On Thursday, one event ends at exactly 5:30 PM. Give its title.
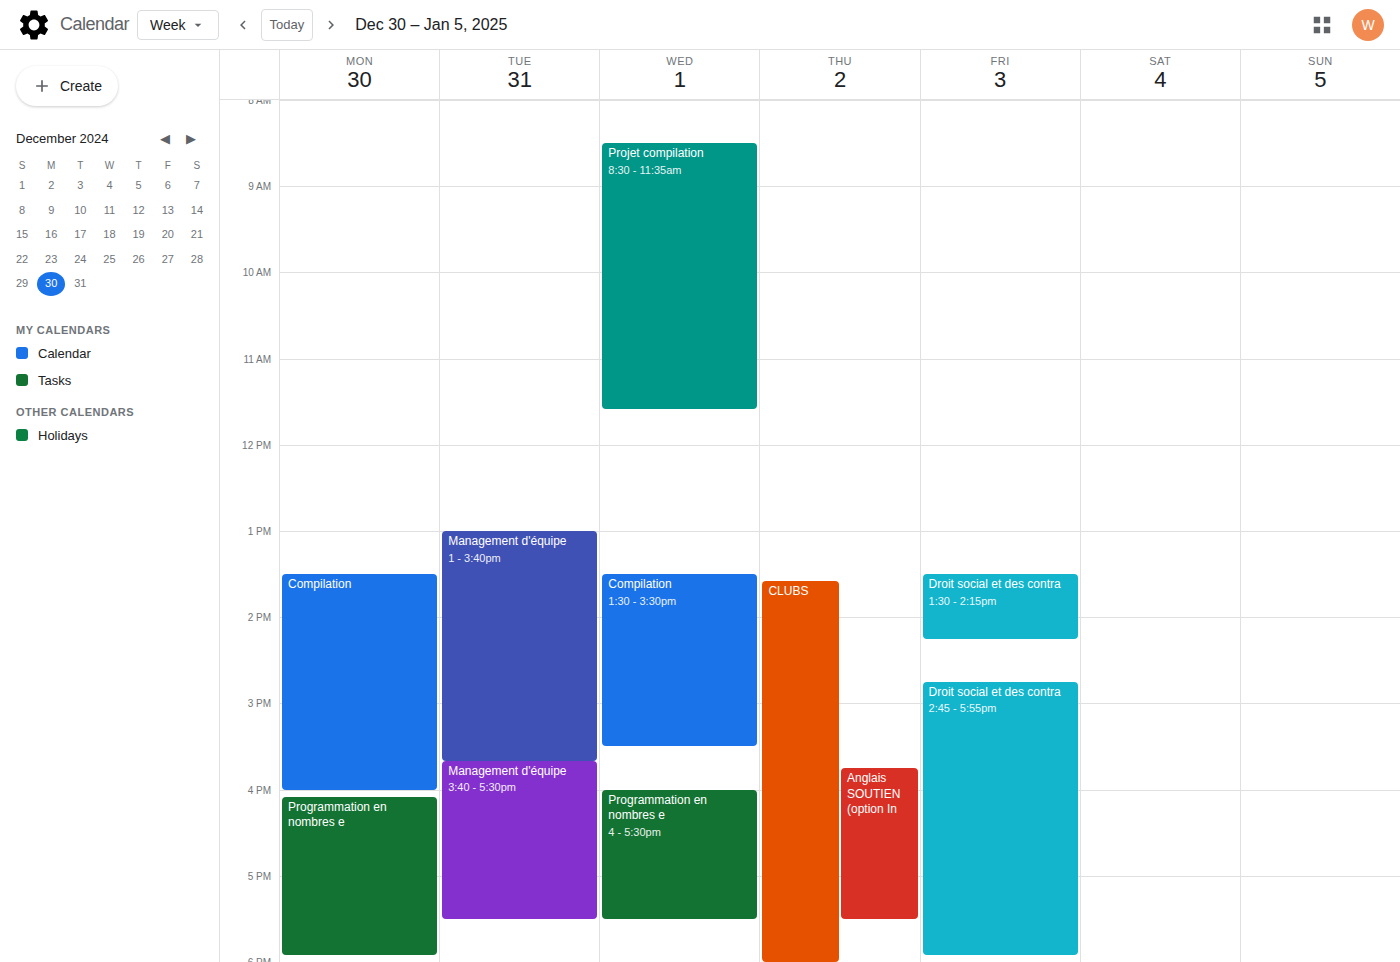
"Anglais SOUTIEN (option In"